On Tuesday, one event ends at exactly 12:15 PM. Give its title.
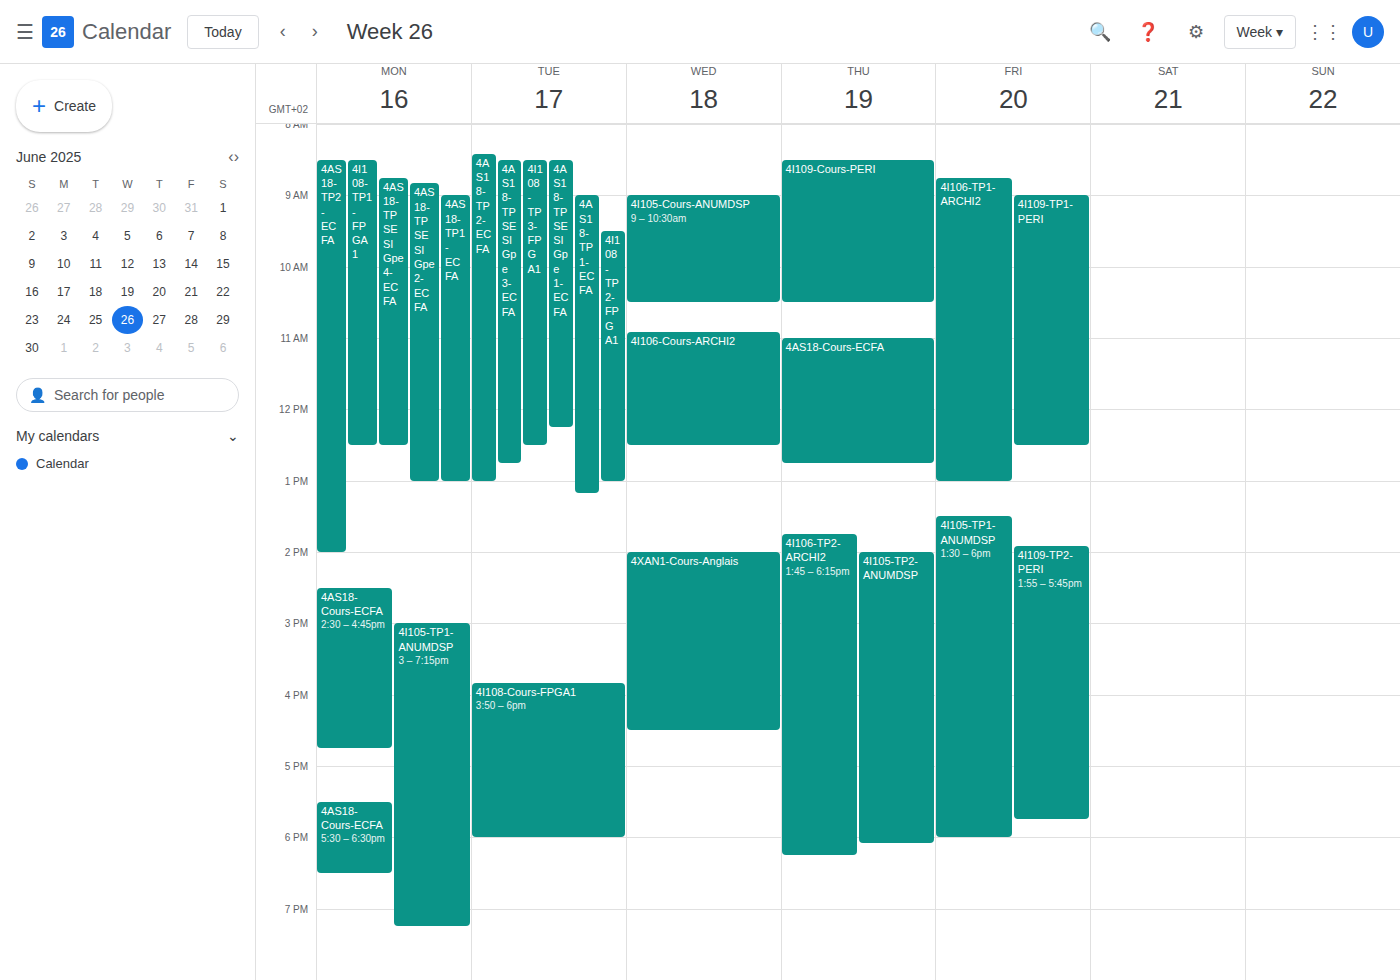
"4AS18-TP SESI Gpe 1-ECFA"